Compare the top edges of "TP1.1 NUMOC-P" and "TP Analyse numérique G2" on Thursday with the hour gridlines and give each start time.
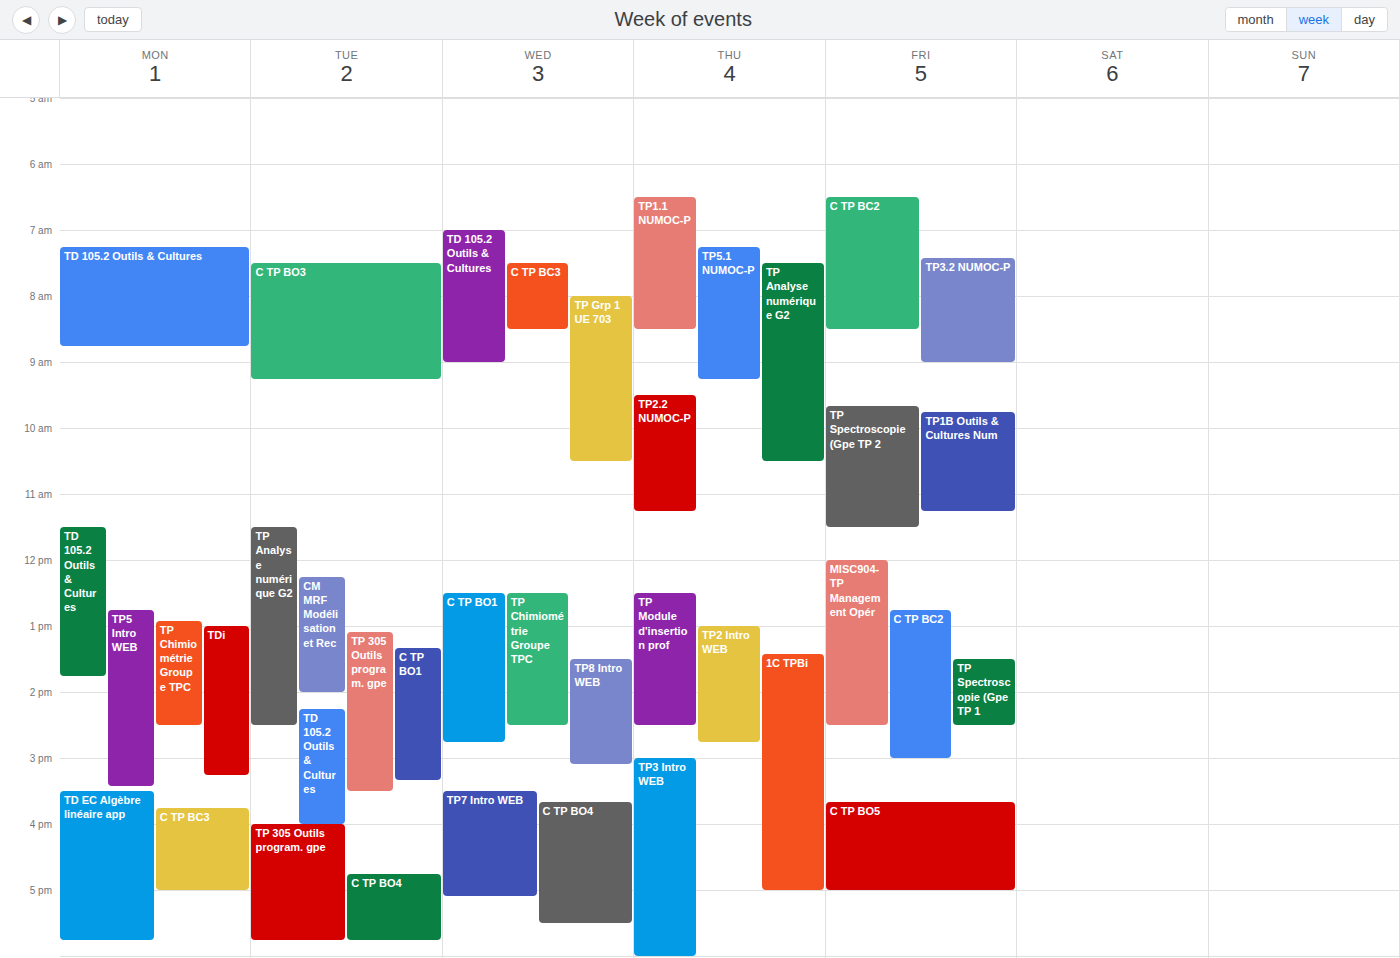
"TP1.1 NUMOC-P": 6:30 AM, halfway between the 6 AM and 7 AM lines. "TP Analyse numérique G2": 7:30 AM, halfway between the 7 AM and 8 AM lines.